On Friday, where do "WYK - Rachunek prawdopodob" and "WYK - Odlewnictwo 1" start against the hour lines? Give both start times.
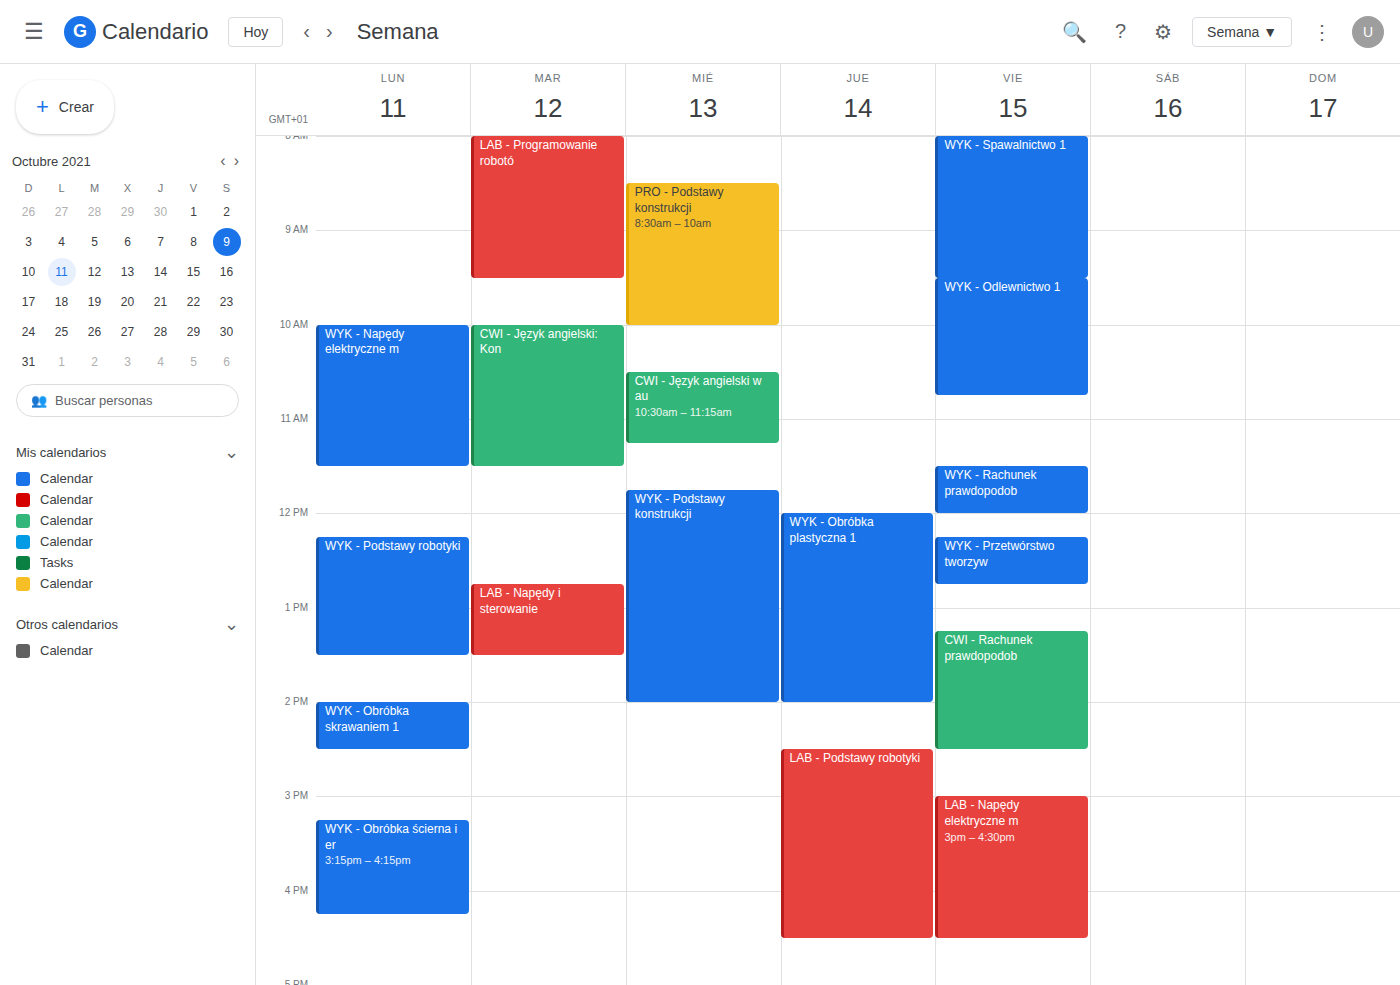
"WYK - Rachunek prawdopodob": 11:30, halfway between the 11:00 and 12:00 lines. "WYK - Odlewnictwo 1": 09:30, halfway between the 09:00 and 10:00 lines.